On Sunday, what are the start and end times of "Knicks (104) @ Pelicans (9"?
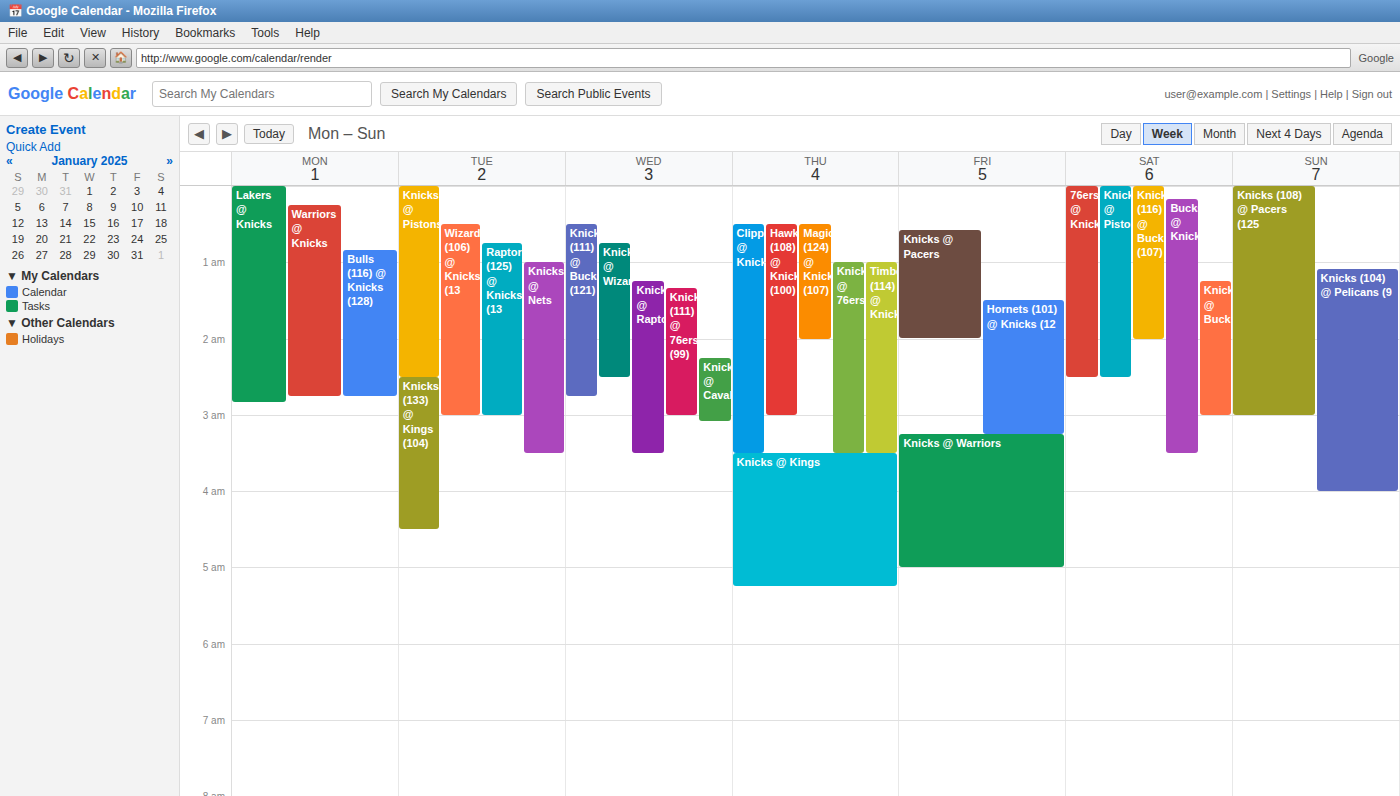
1:05 AM to 4:00 AM